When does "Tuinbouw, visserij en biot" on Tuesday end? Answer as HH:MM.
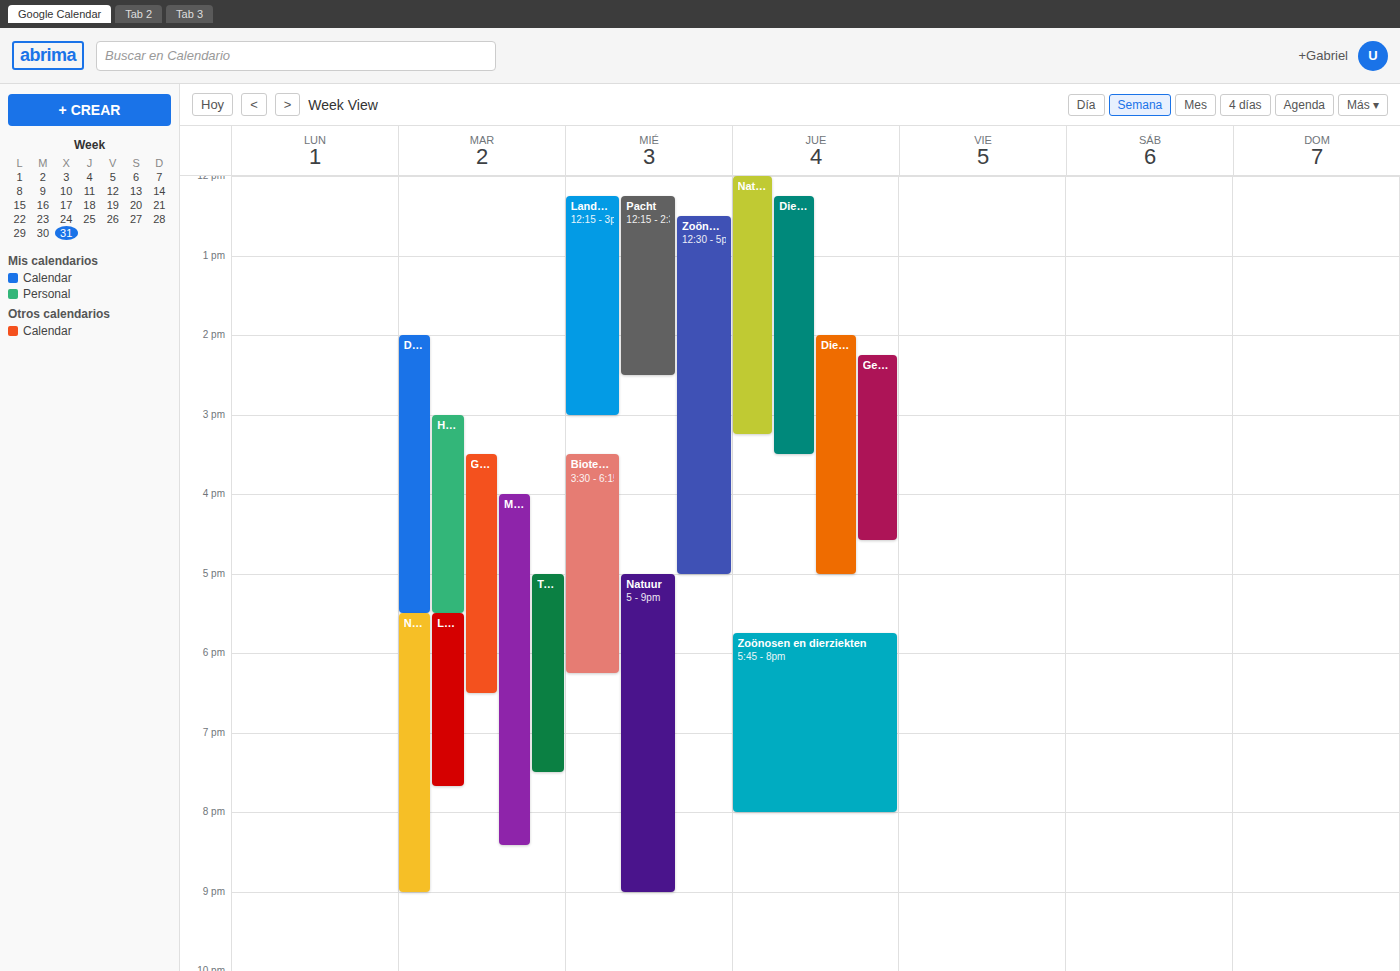
19:30